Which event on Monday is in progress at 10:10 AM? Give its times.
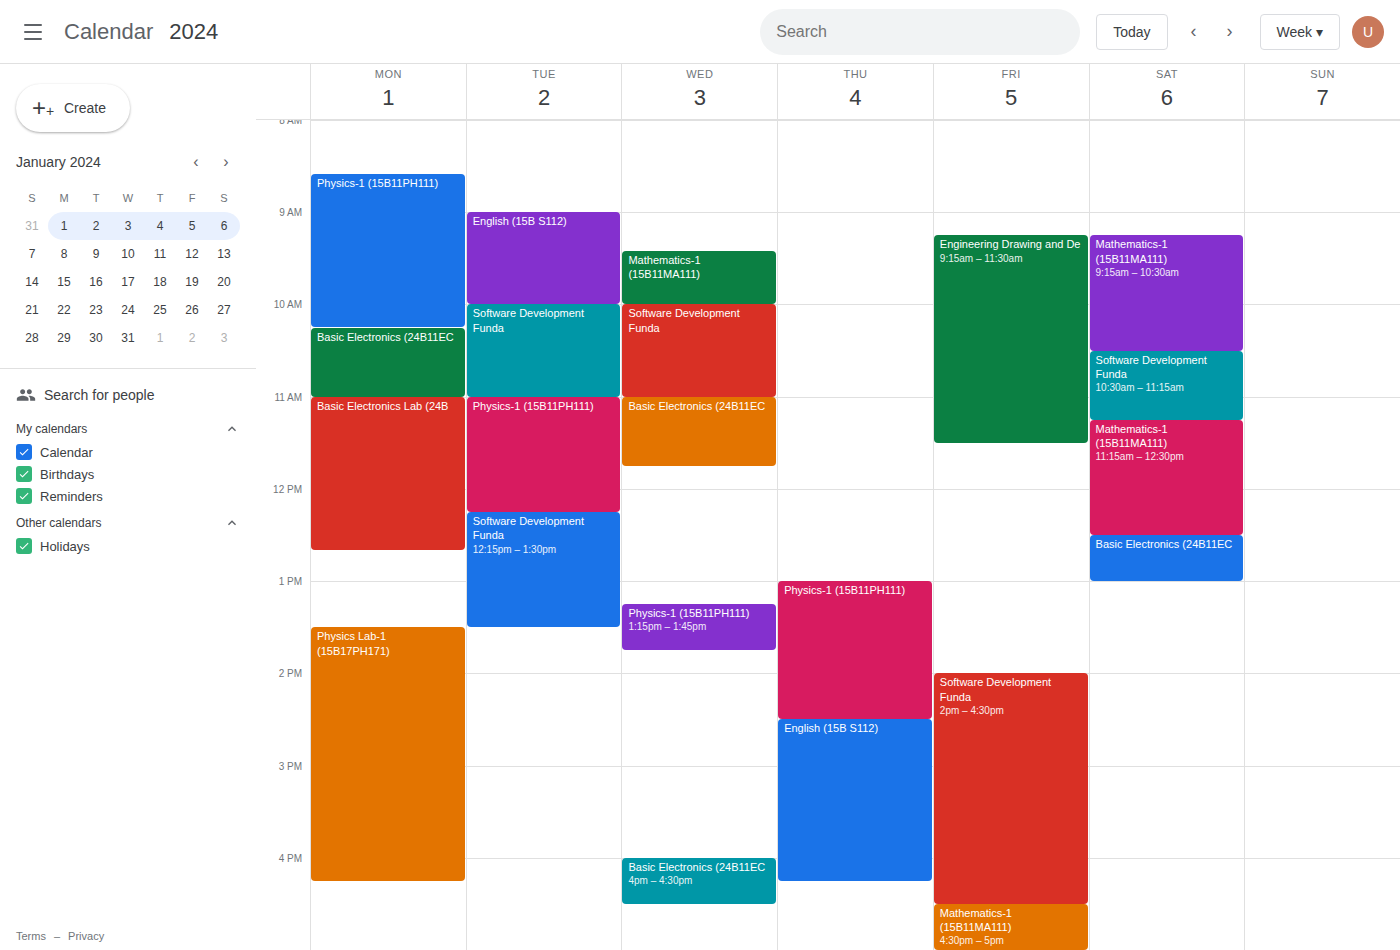
"Physics-1 (15B11PH111)", 8:35 AM to 10:15 AM